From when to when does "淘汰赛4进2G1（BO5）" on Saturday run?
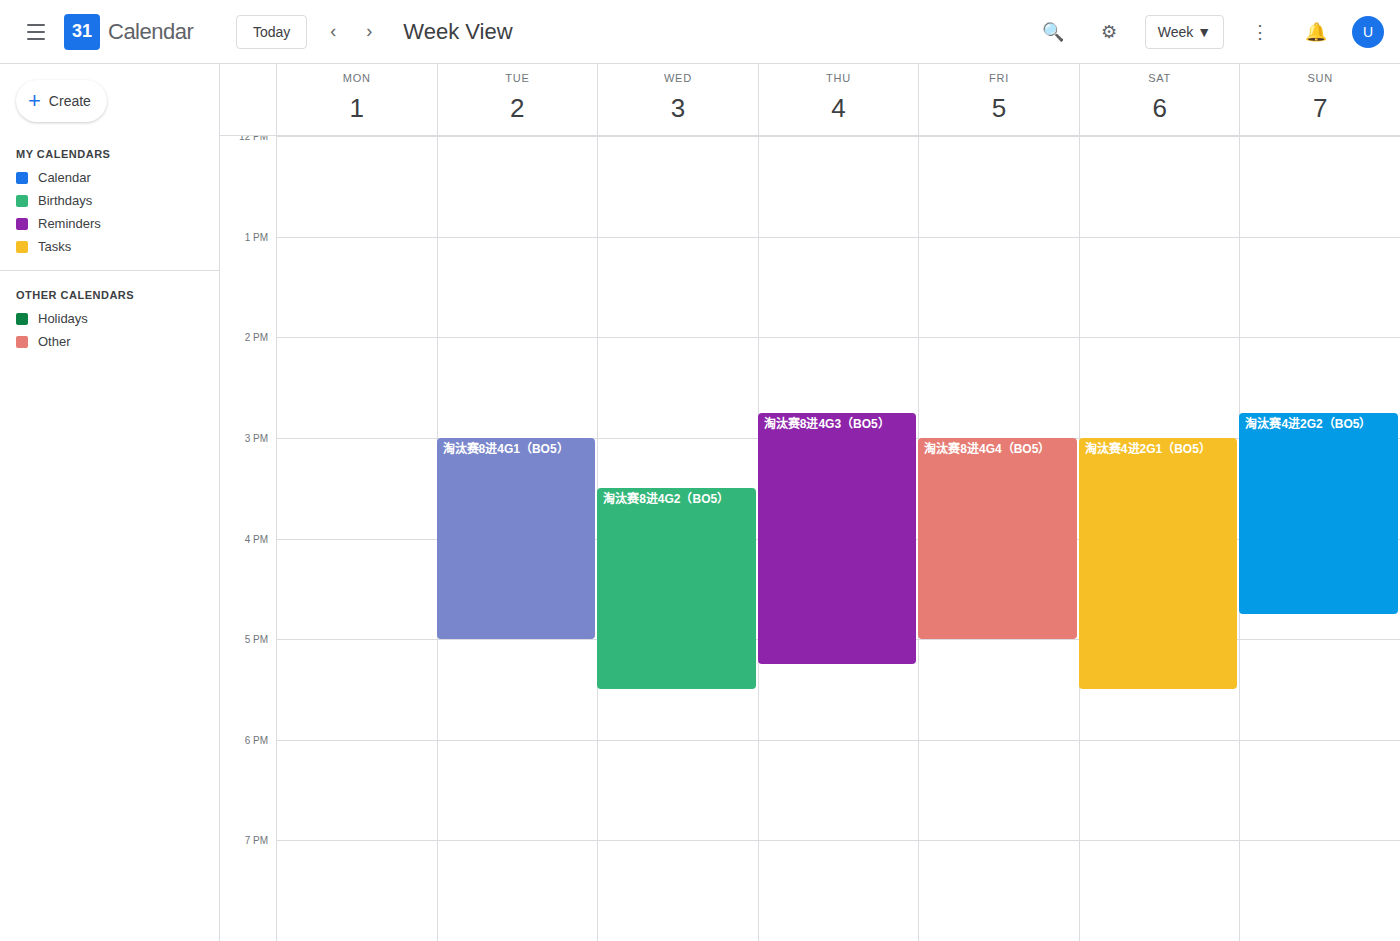
3:00 PM to 5:30 PM